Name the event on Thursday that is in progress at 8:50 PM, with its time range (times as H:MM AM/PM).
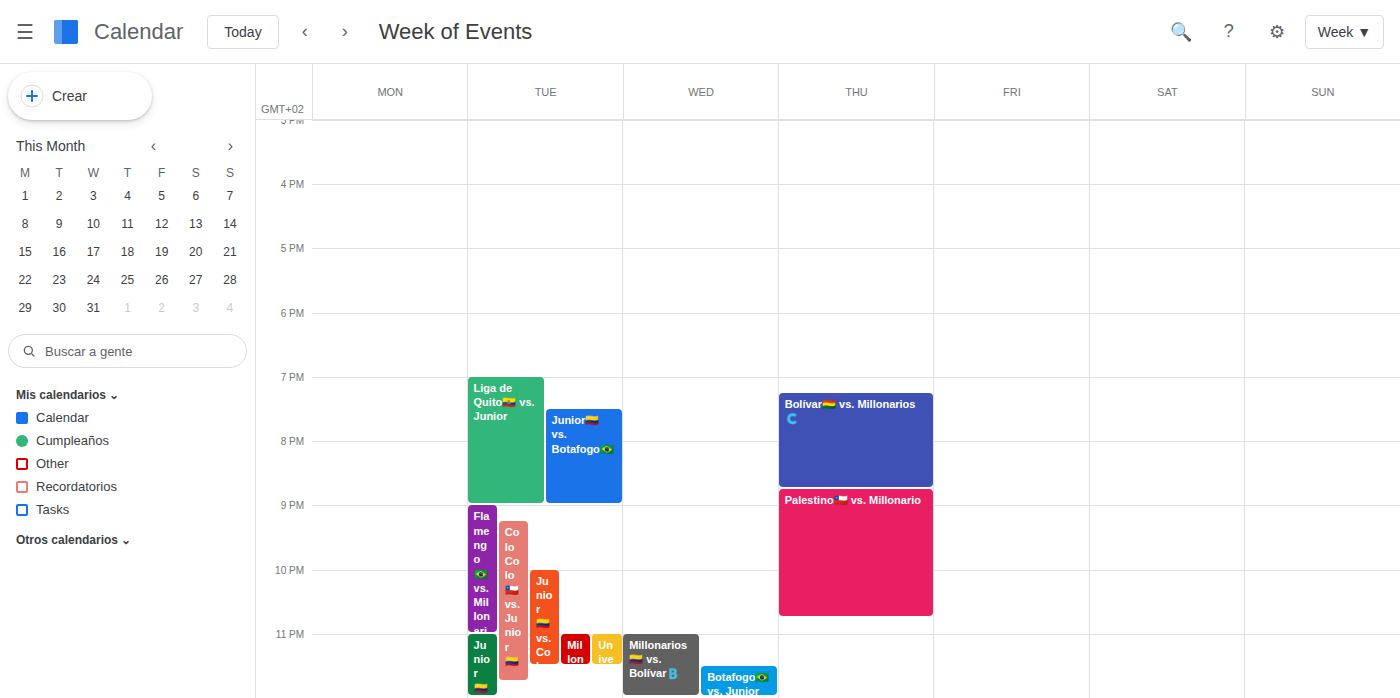
"Palestino🇨🇱 vs. Millonario", 8:45 PM to 10:45 PM